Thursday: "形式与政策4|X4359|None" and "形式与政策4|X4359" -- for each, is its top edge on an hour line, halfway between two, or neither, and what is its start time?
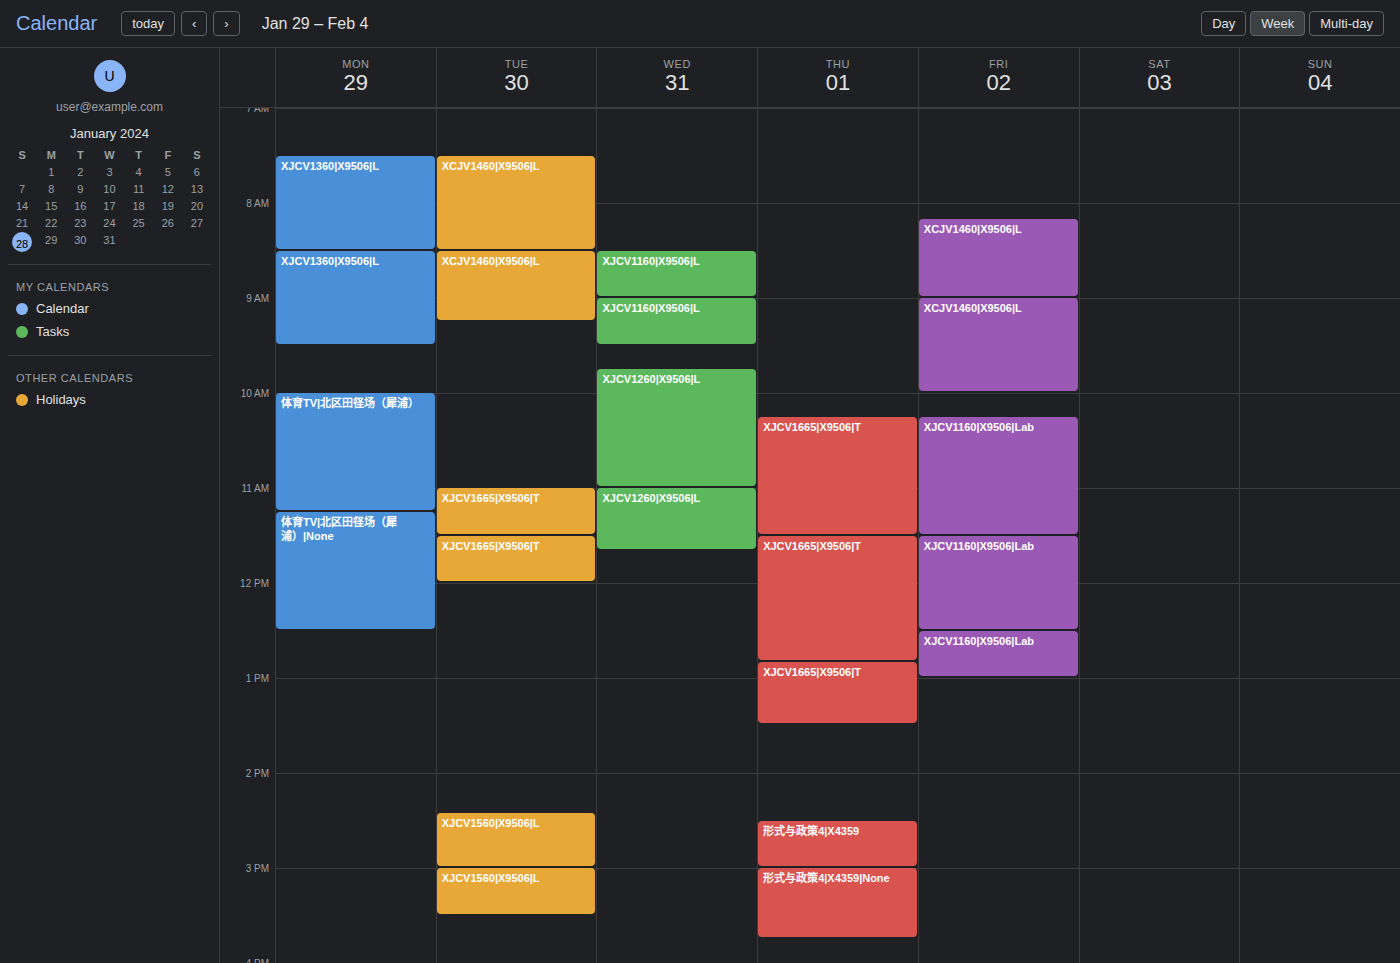
"形式与政策4|X4359|None": 3:00 PM, exactly on the 3 PM line. "形式与政策4|X4359": 2:30 PM, halfway between the 2 PM and 3 PM lines.